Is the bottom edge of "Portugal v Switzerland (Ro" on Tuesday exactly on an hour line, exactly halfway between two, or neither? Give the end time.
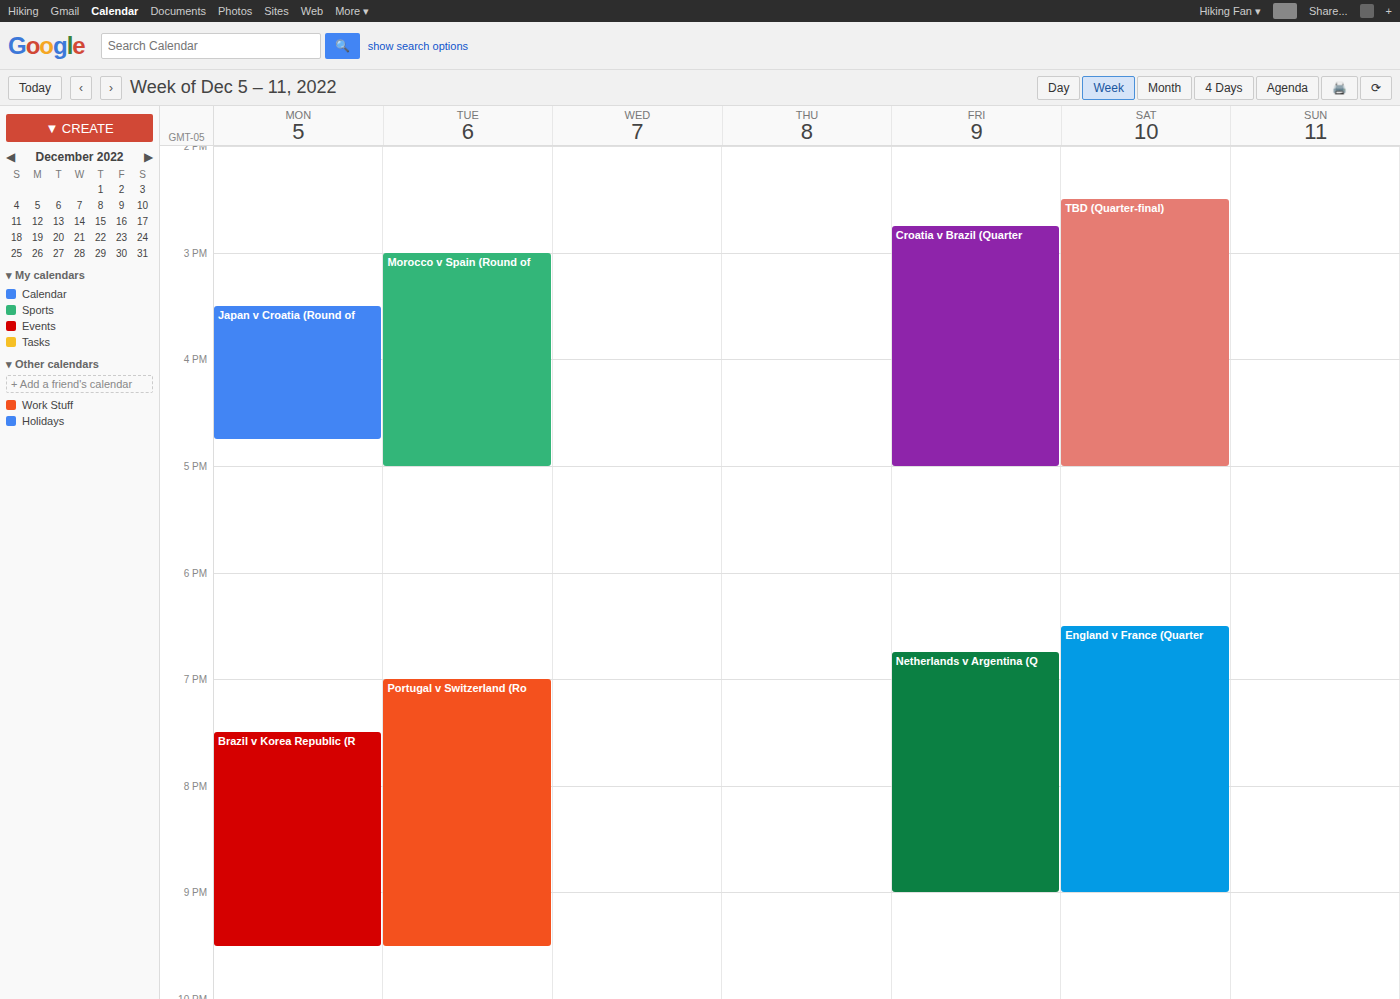
9:30 PM -- halfway between the 9 PM and 10 PM lines.